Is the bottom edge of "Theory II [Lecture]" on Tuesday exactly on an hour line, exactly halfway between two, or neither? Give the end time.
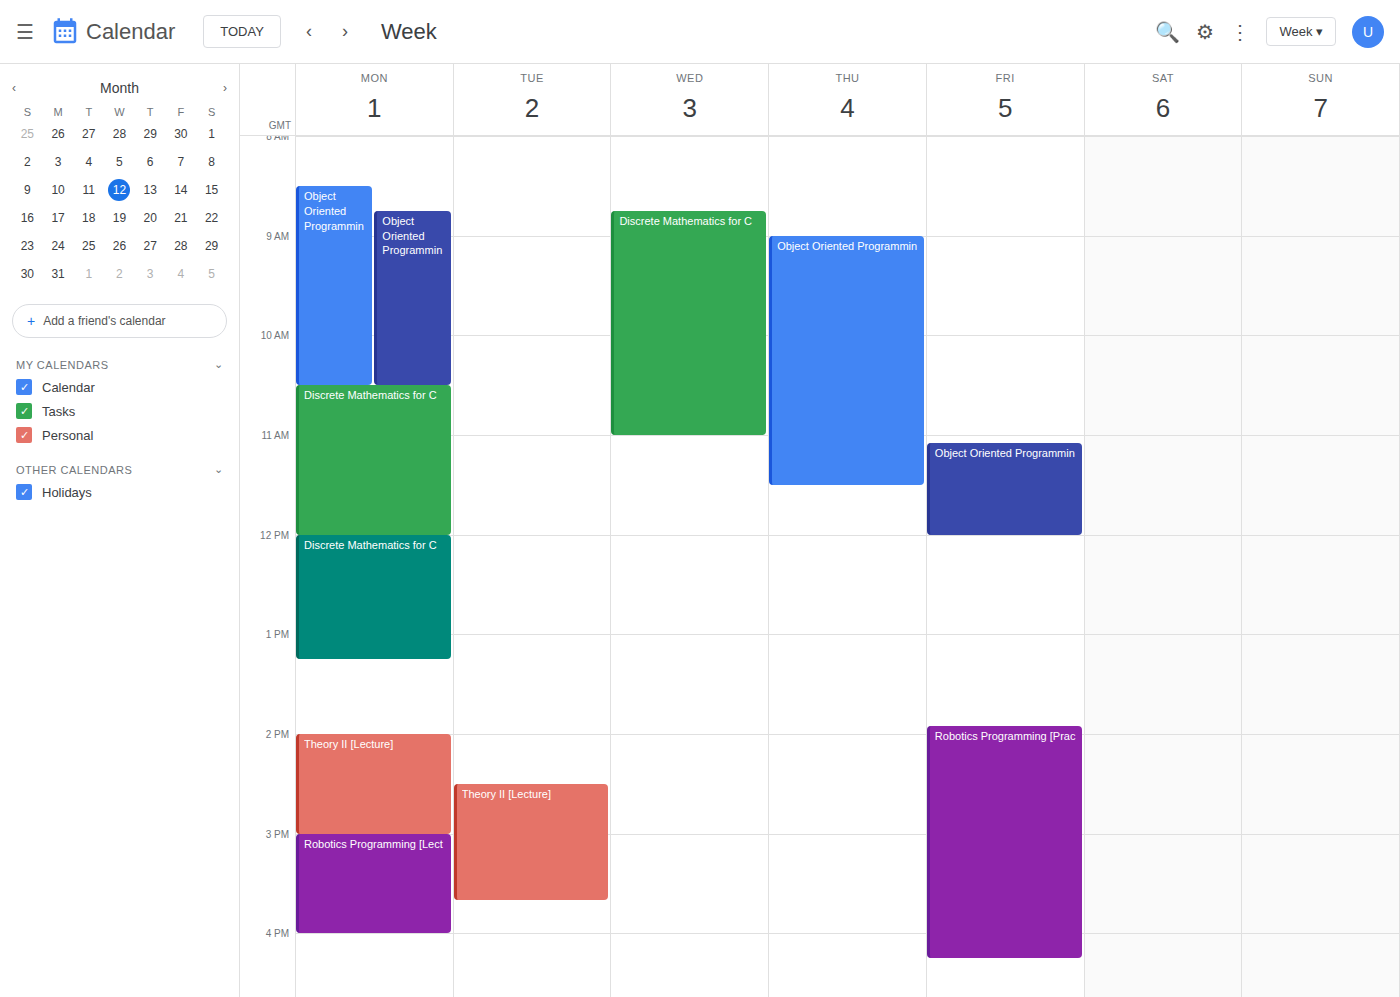
15:40 -- neither: 40 minutes below the 15:00 line and 20 minutes above the 16:00 line.